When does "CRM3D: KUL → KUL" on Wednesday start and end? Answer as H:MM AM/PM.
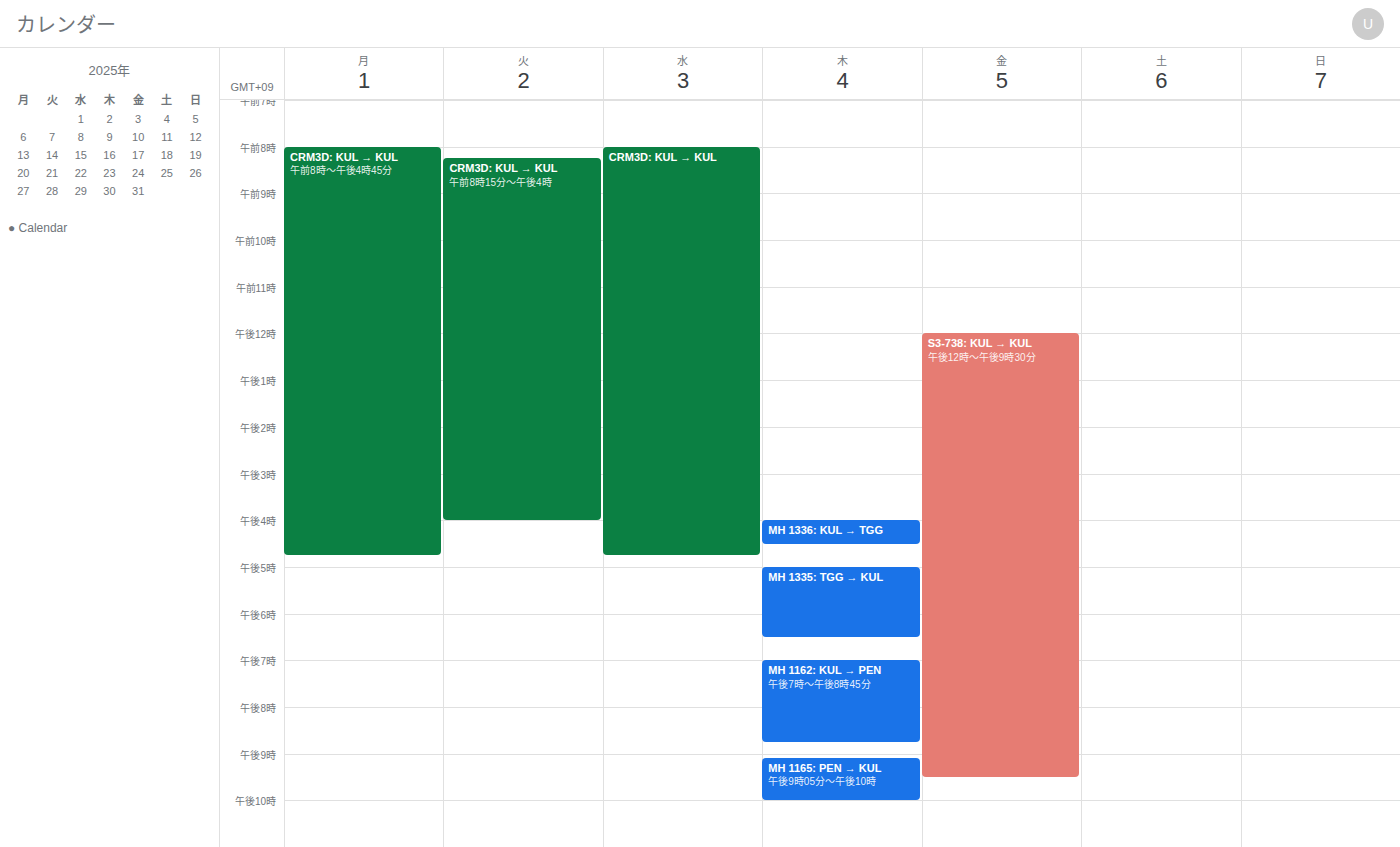
8:00 AM to 4:45 PM